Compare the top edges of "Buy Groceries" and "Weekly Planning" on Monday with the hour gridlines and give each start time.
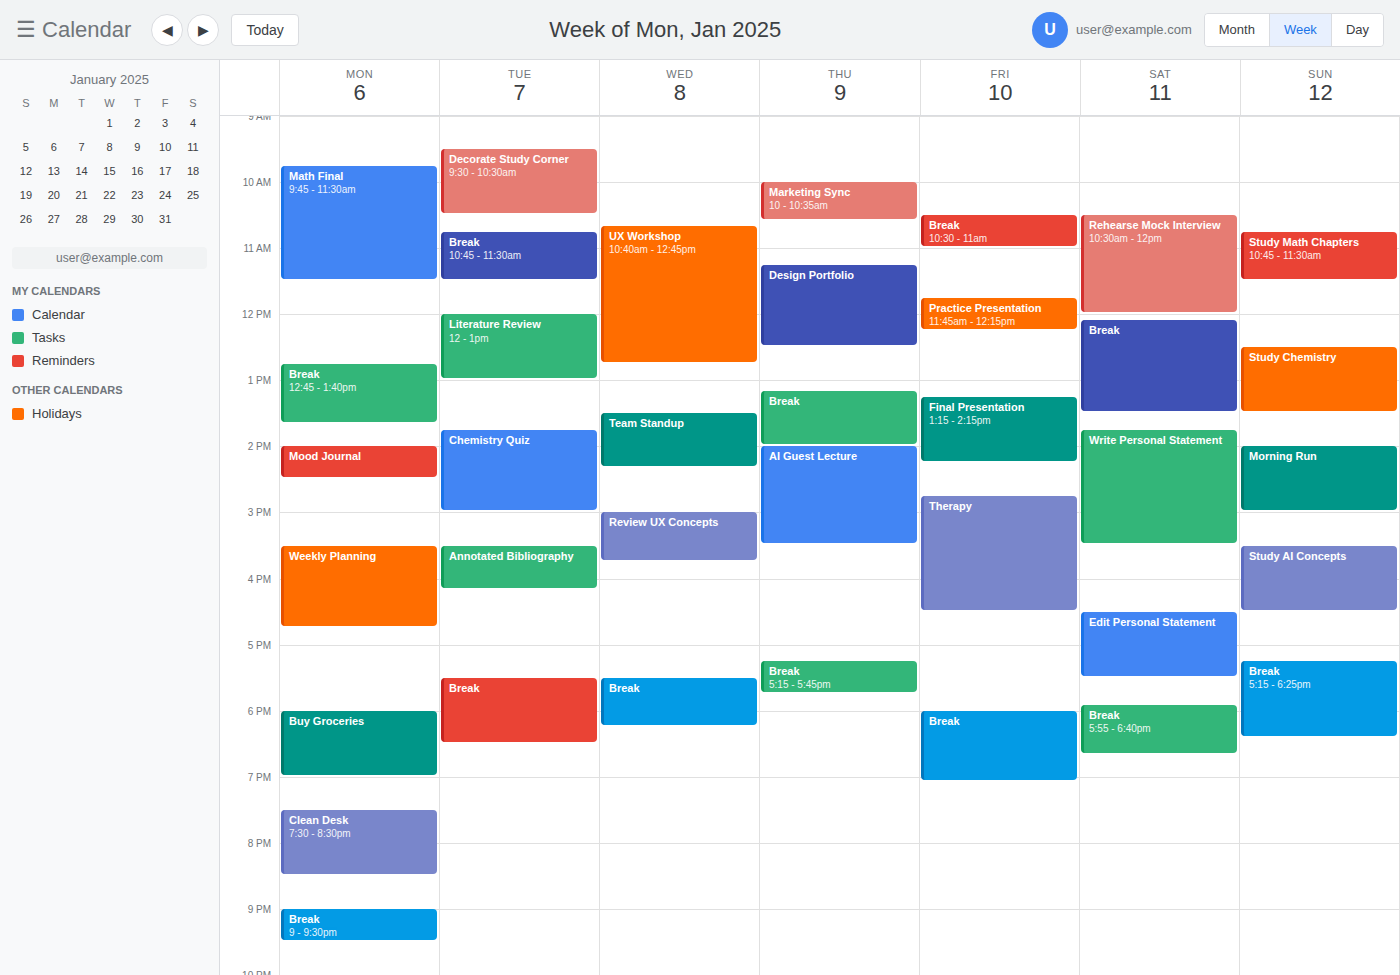
"Buy Groceries": 6:00 PM, exactly on the 6 PM line. "Weekly Planning": 3:30 PM, halfway between the 3 PM and 4 PM lines.